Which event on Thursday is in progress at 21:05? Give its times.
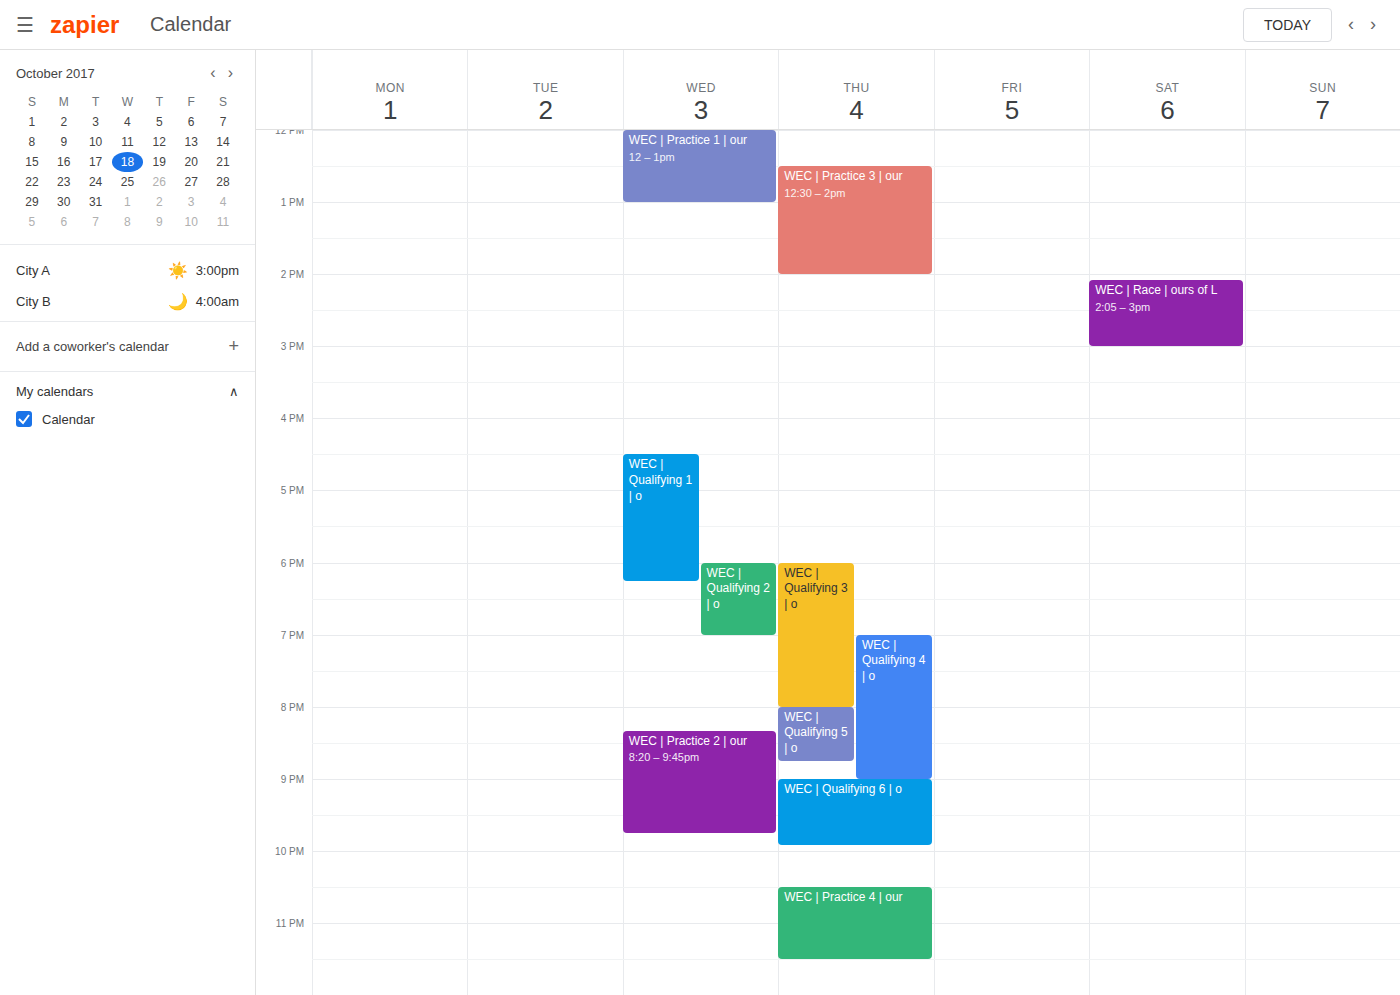
"WEC | Qualifying 6 | o", 21:00 to 21:55